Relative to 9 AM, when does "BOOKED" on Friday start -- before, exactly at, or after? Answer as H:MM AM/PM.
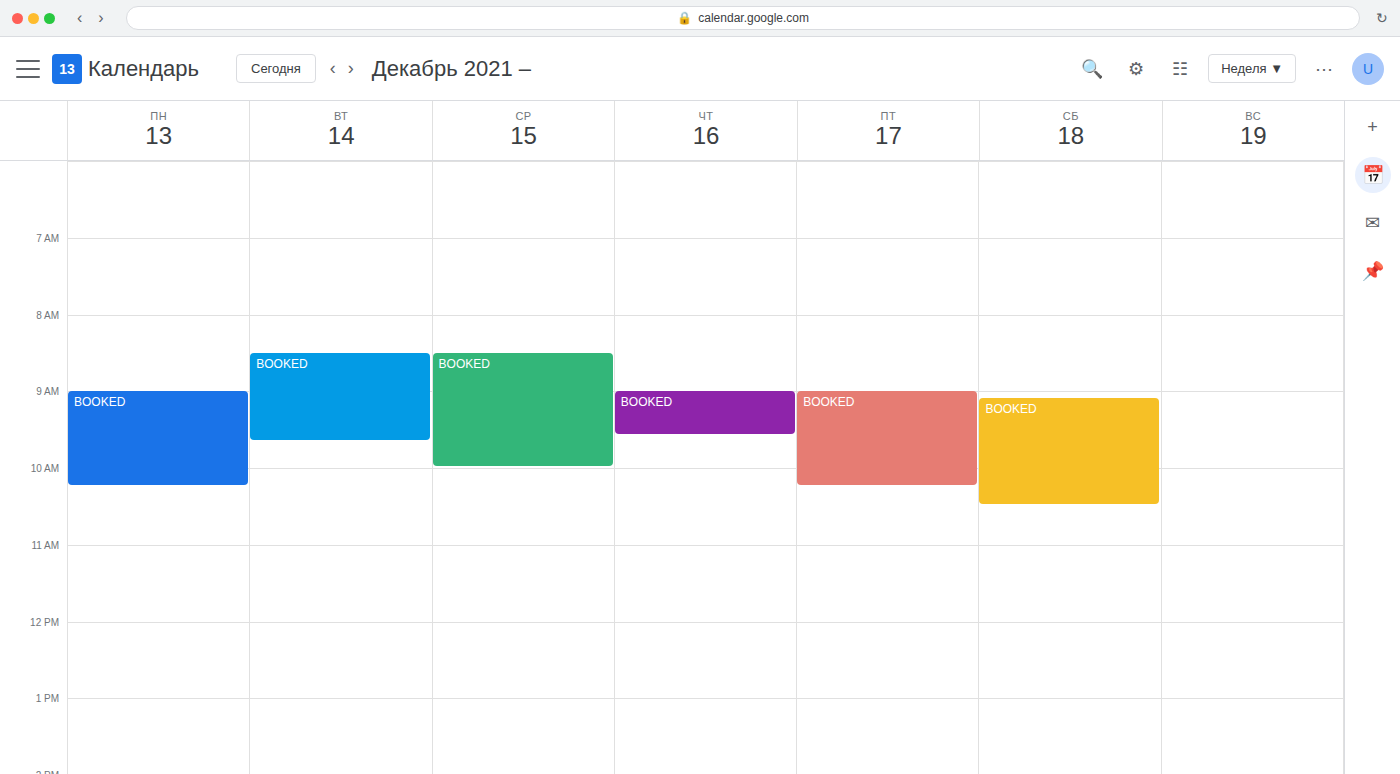
9:00 AM -- exactly at 9 AM, on the 9 AM line.